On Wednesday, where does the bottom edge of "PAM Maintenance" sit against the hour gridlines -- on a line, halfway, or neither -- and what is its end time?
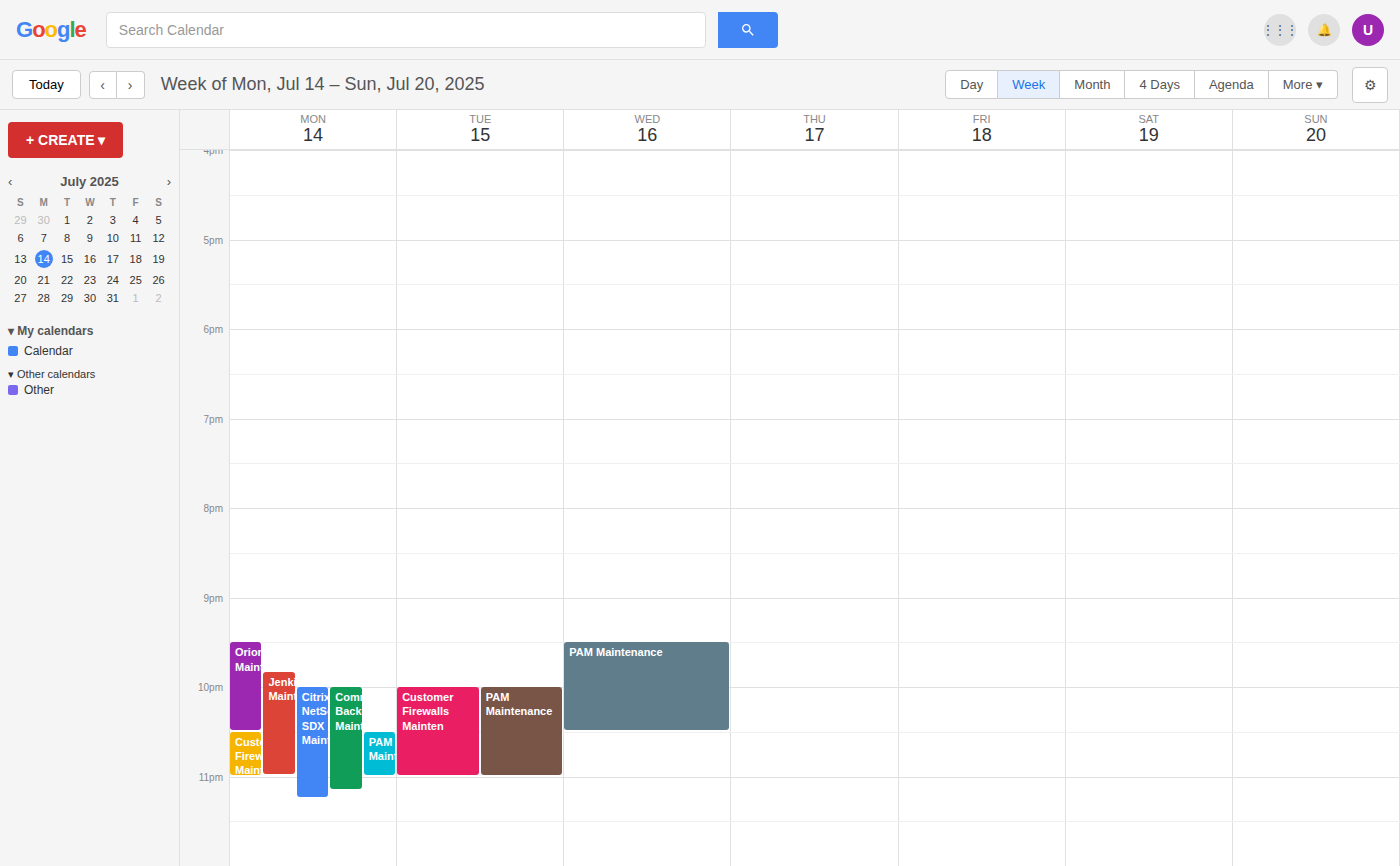
10:30 PM -- halfway between the 10 PM and 11 PM lines.